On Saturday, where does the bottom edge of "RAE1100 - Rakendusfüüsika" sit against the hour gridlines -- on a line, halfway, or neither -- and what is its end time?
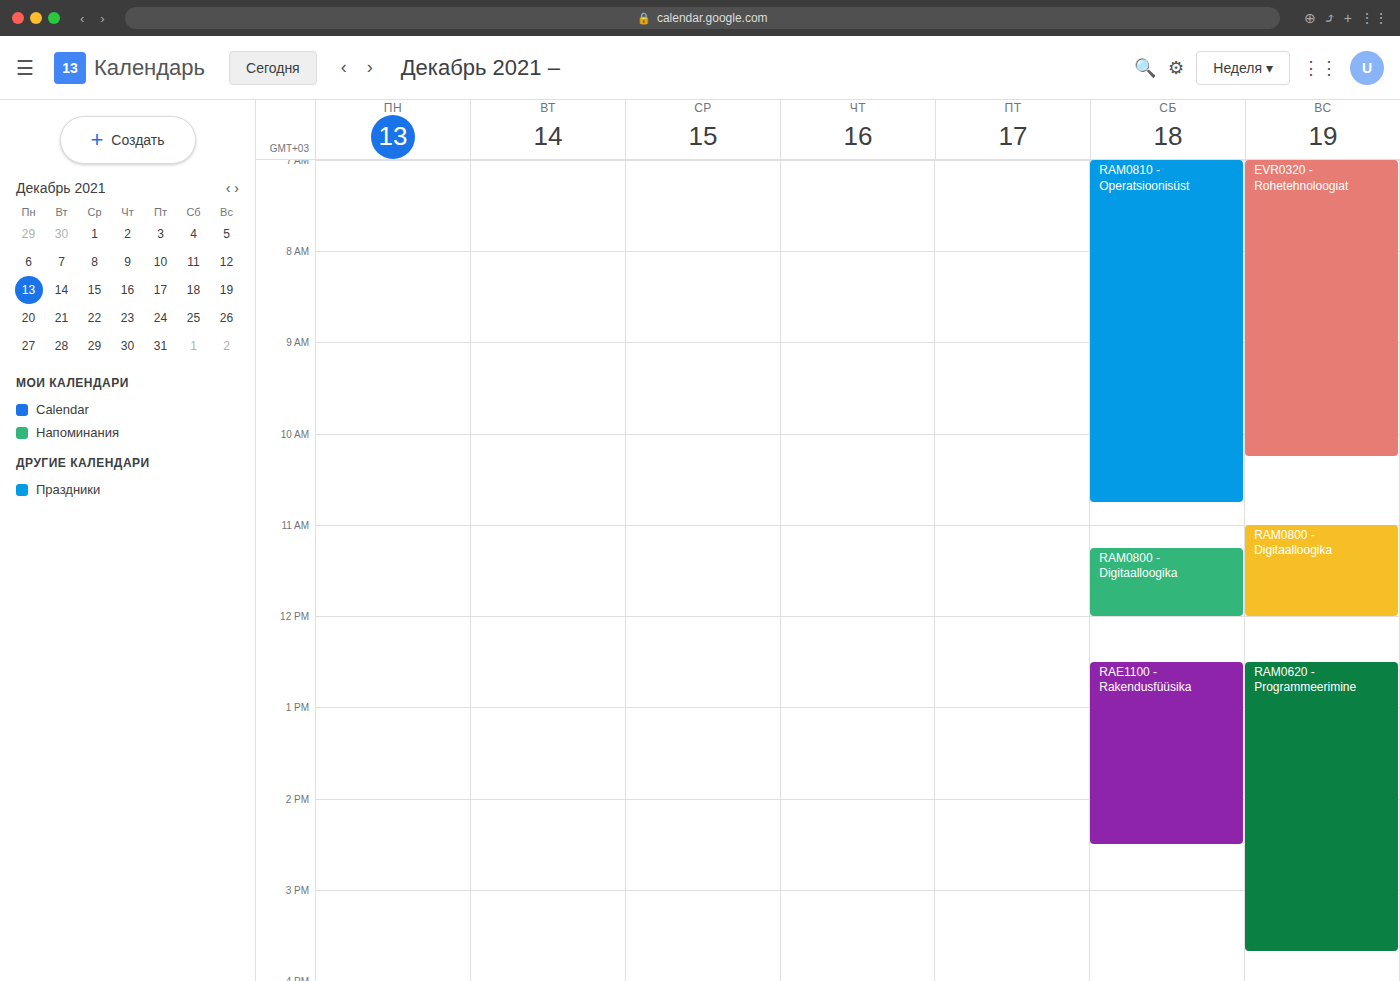
14:30 -- halfway between the 14:00 and 15:00 lines.